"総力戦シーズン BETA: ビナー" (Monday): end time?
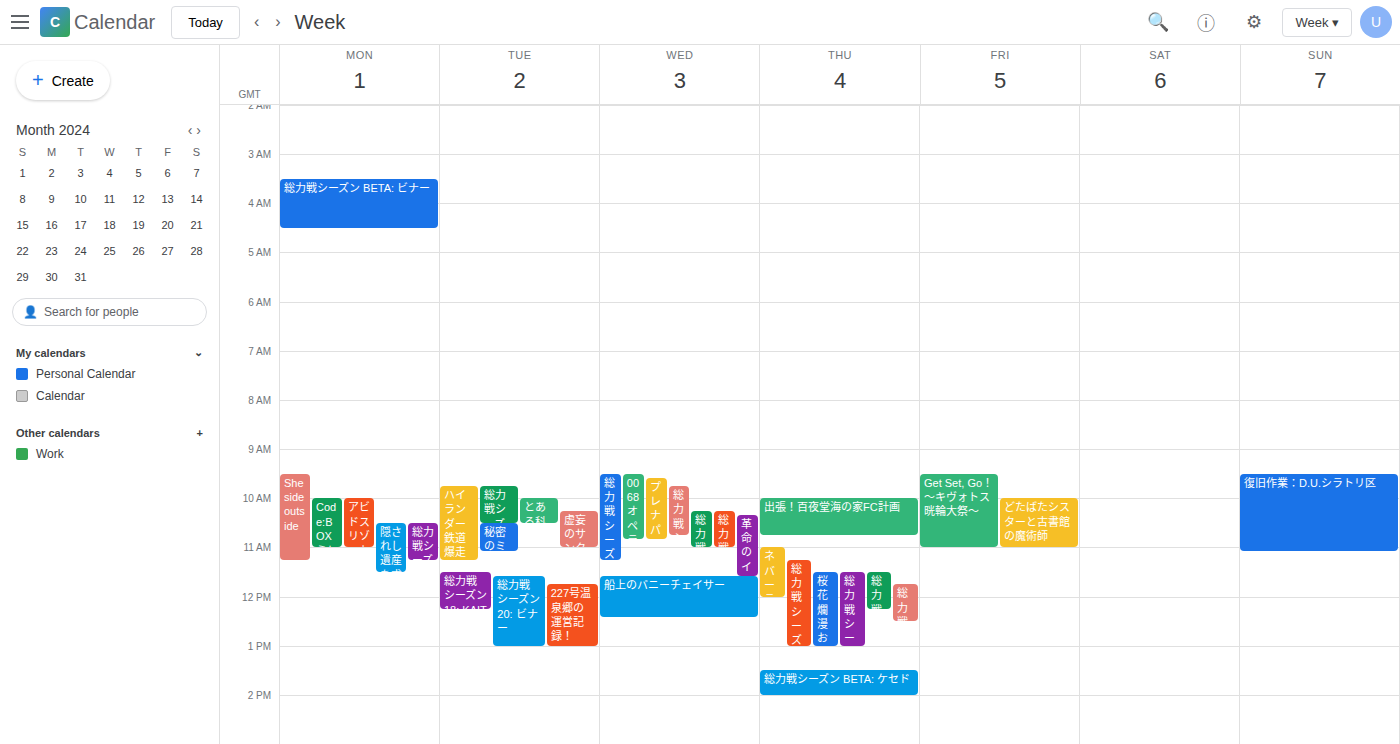
4:30 AM